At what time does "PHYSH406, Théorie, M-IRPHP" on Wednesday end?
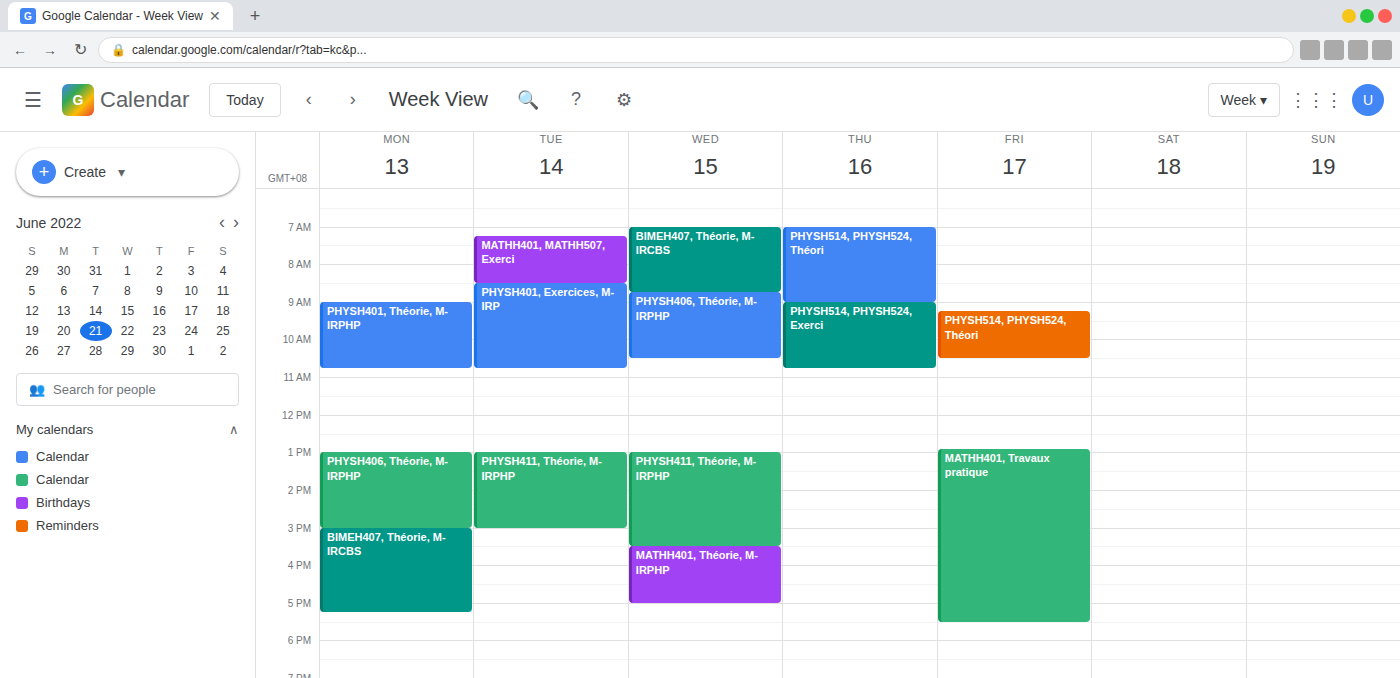
10:30 AM